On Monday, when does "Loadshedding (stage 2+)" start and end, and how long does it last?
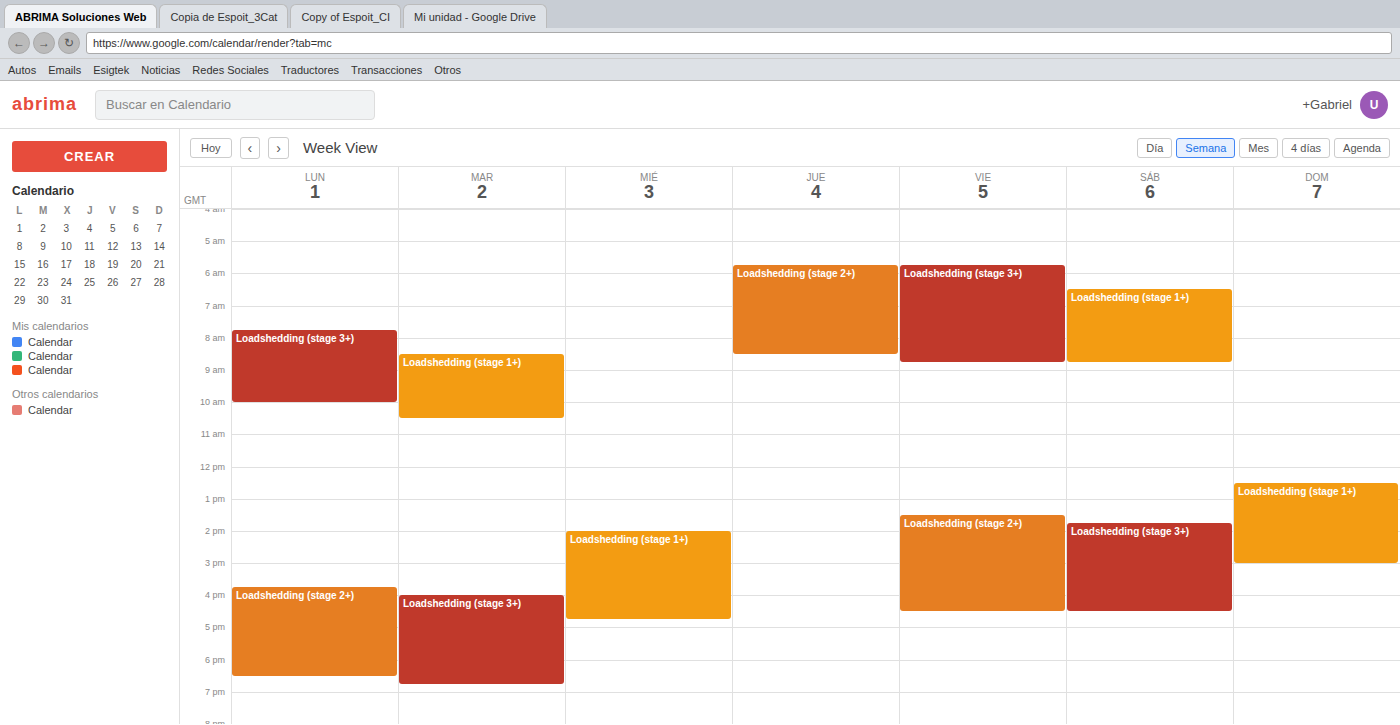
3:45 PM to 6:30 PM, 2 hours 45 minutes